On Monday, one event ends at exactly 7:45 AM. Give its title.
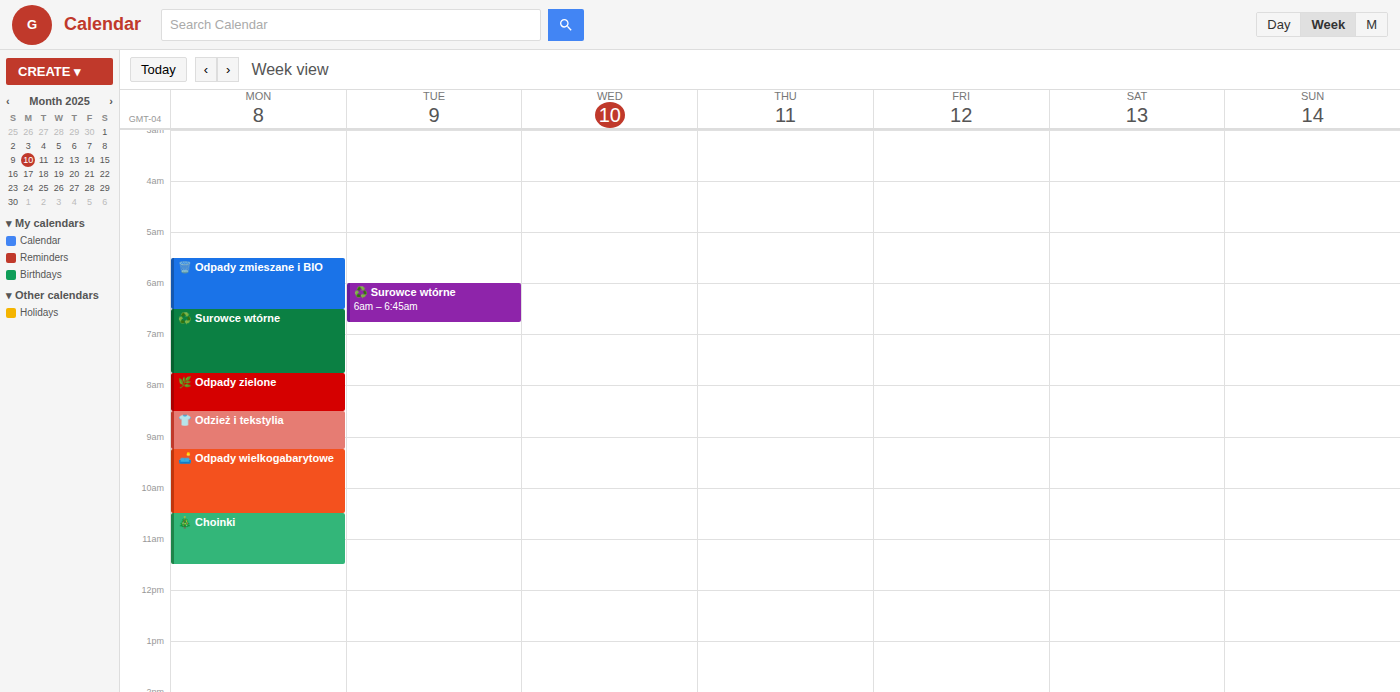
"♻️ Surowce wtórne"